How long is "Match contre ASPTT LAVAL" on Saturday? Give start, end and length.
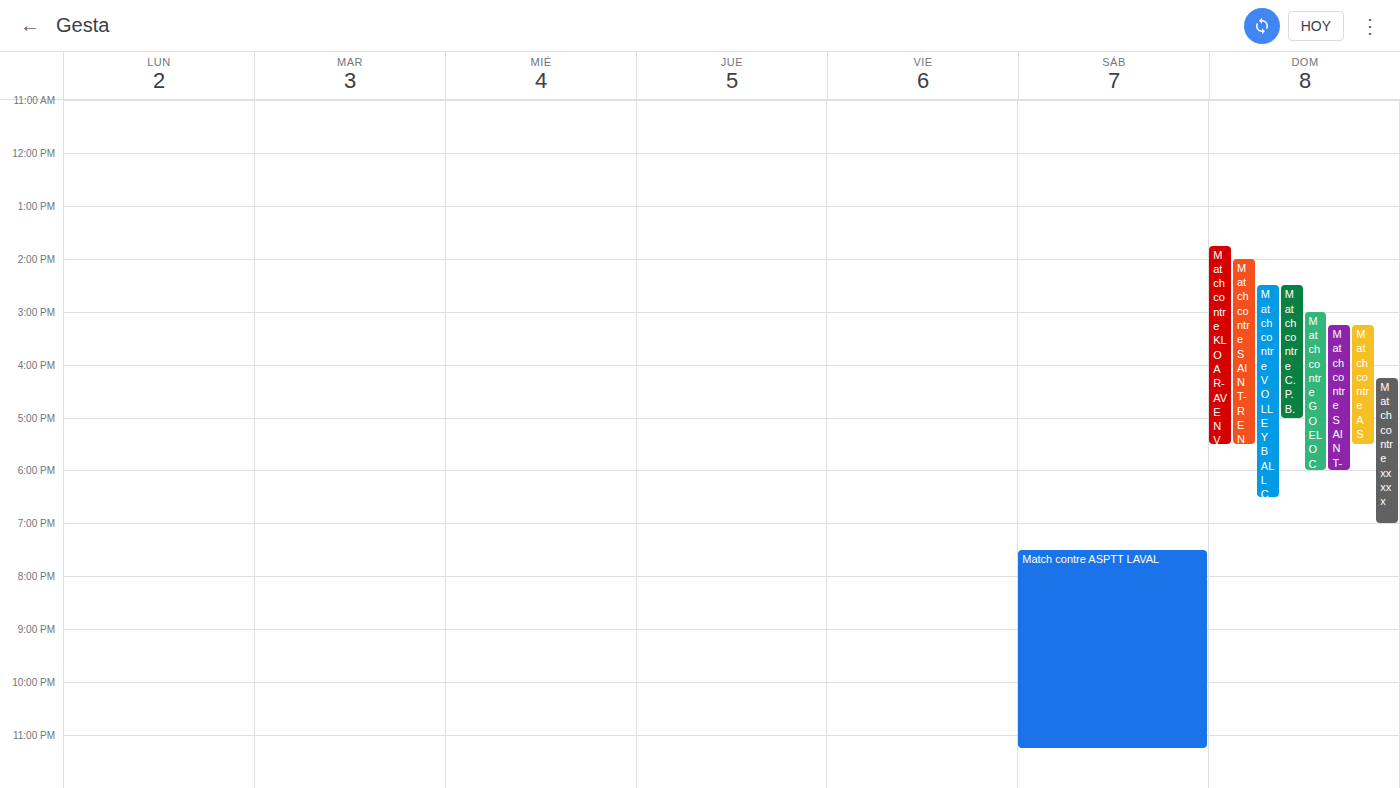
7:30 PM to 11:15 PM, 3 hours 45 minutes